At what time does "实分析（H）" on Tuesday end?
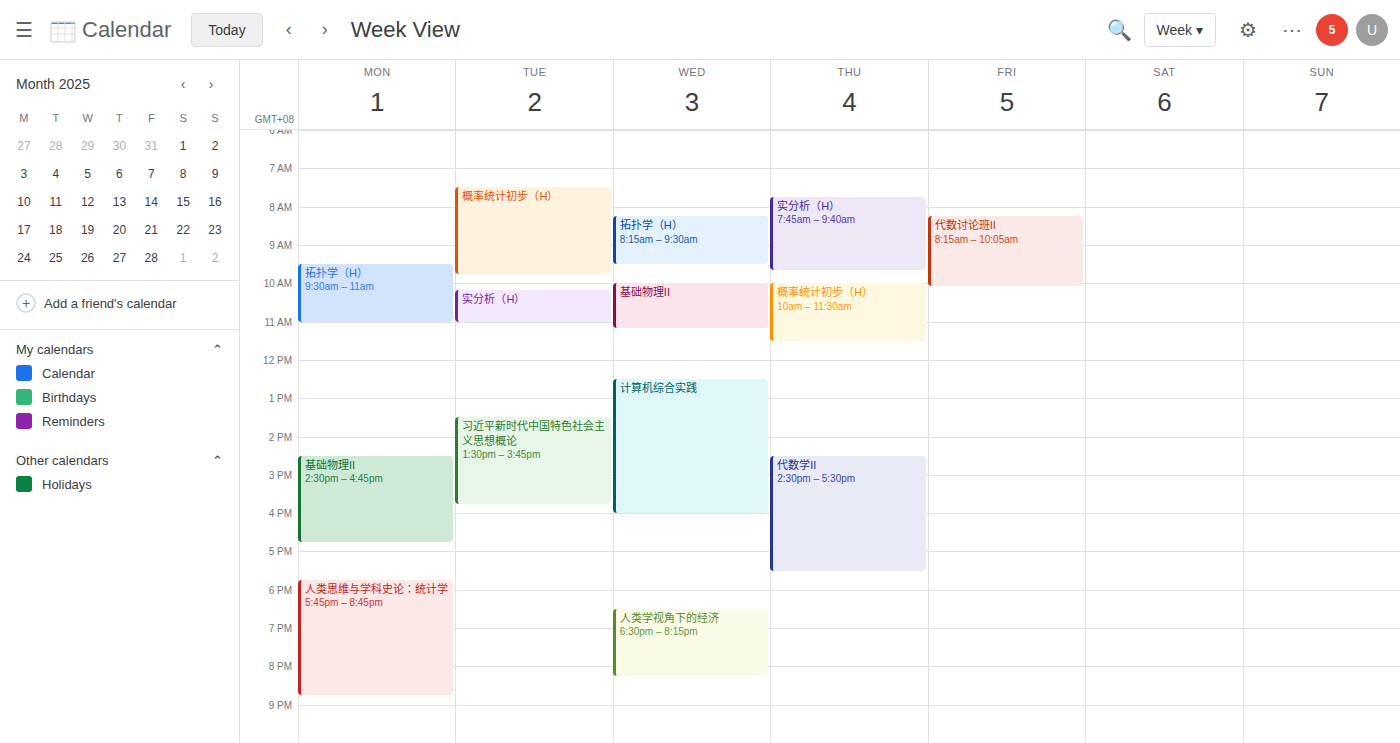
11:00 AM